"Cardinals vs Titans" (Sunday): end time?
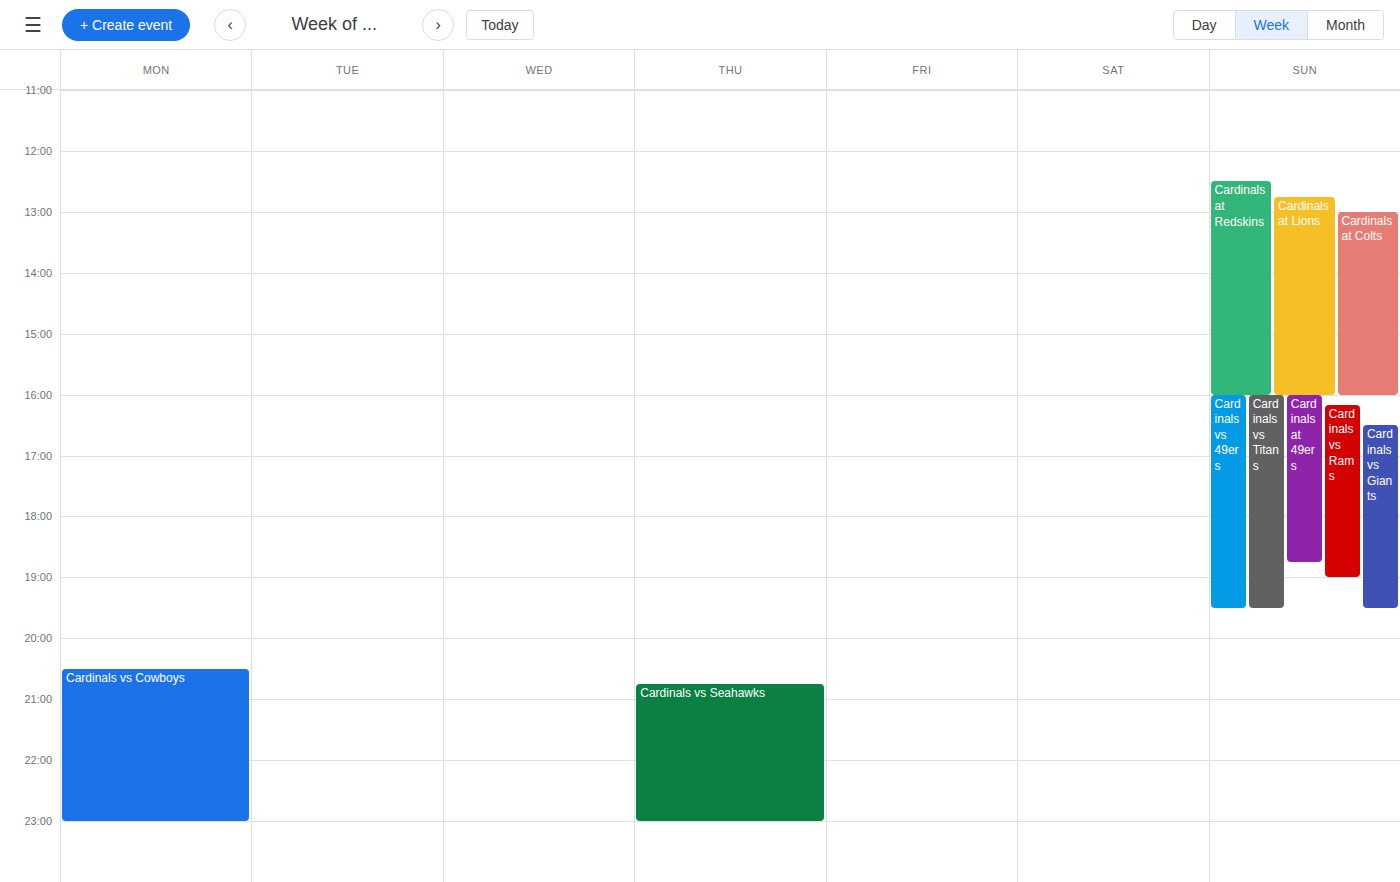
7:30 PM